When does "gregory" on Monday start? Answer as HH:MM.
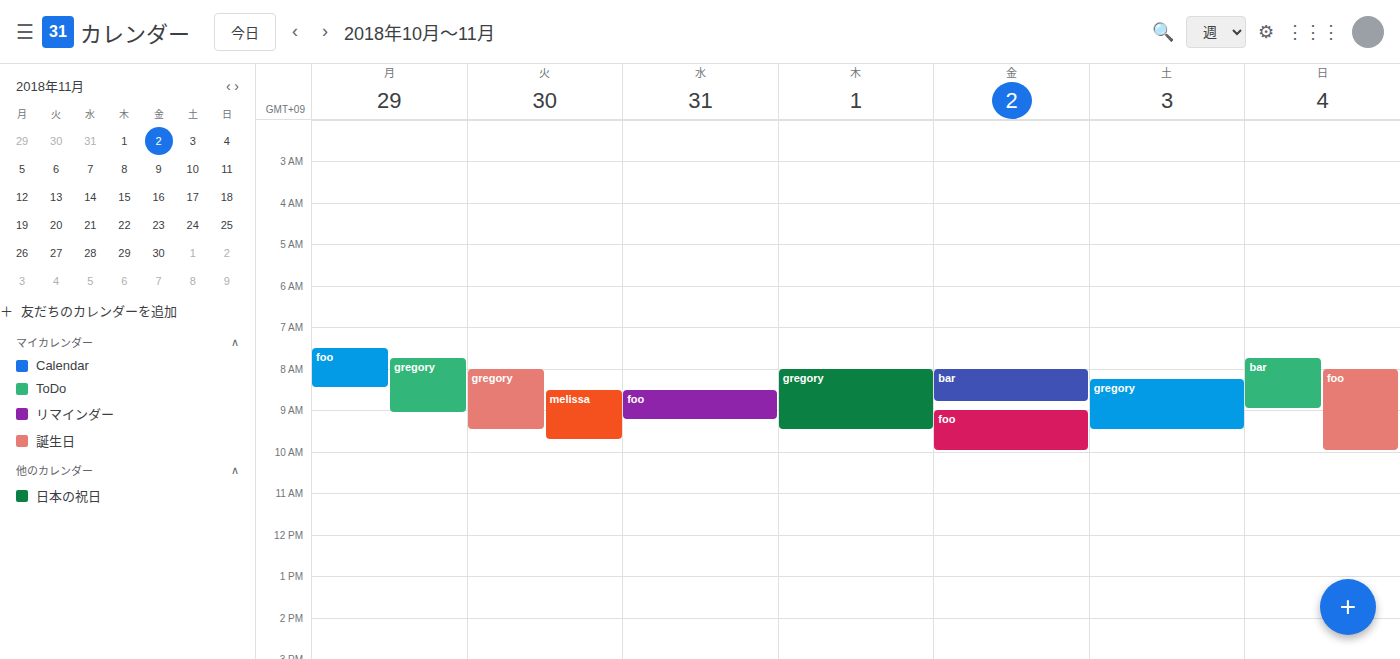
07:45